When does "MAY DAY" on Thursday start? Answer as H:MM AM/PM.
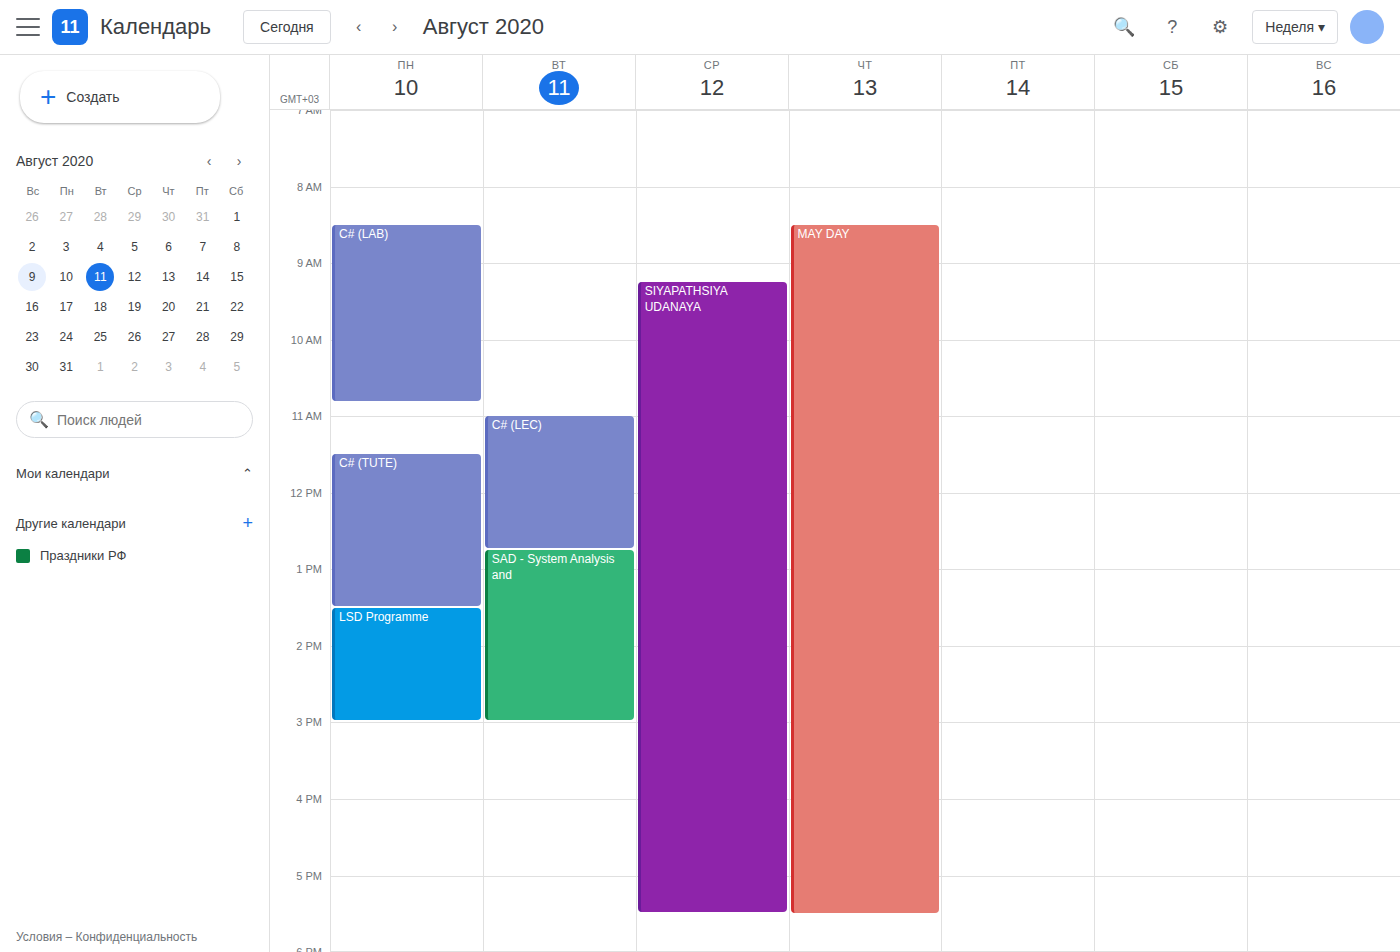
8:30 AM